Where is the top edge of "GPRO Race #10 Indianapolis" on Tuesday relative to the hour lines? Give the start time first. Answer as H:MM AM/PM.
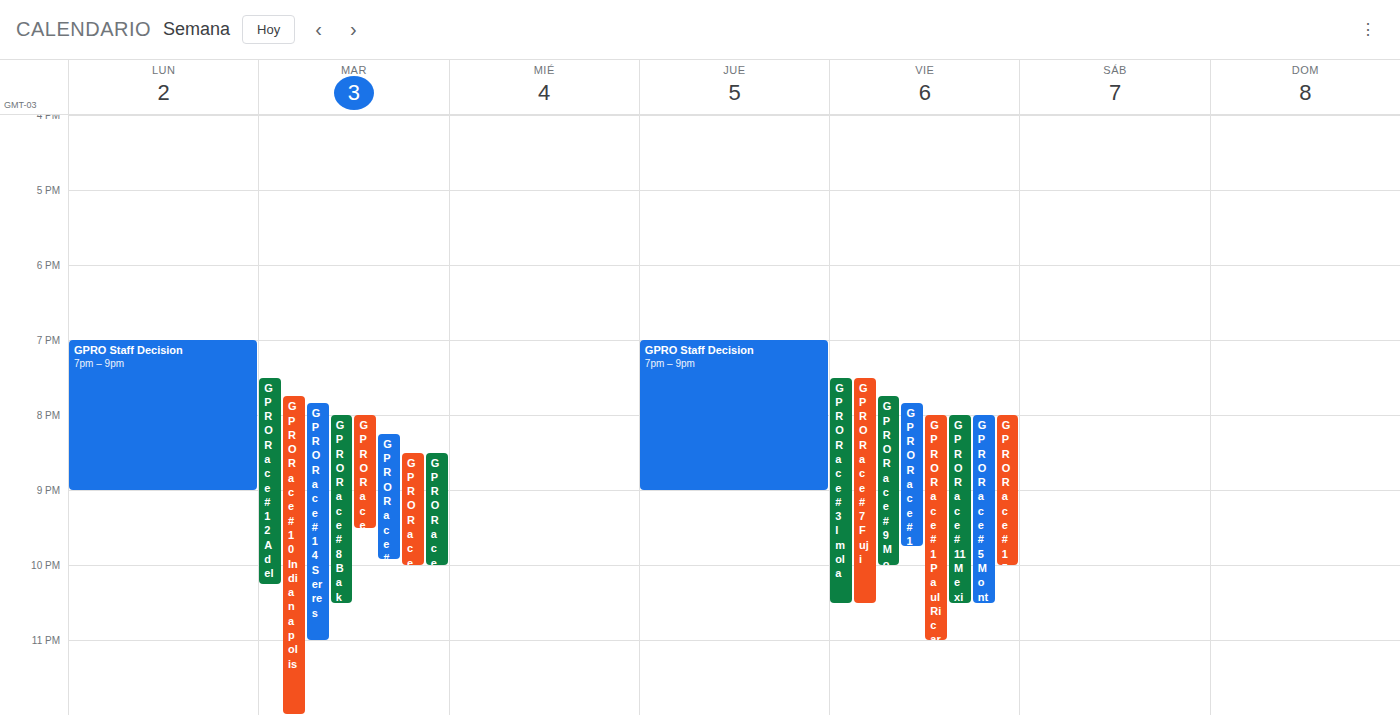
7:45 PM -- neither: three quarters of the way from the 7 PM line to the 8 PM line.